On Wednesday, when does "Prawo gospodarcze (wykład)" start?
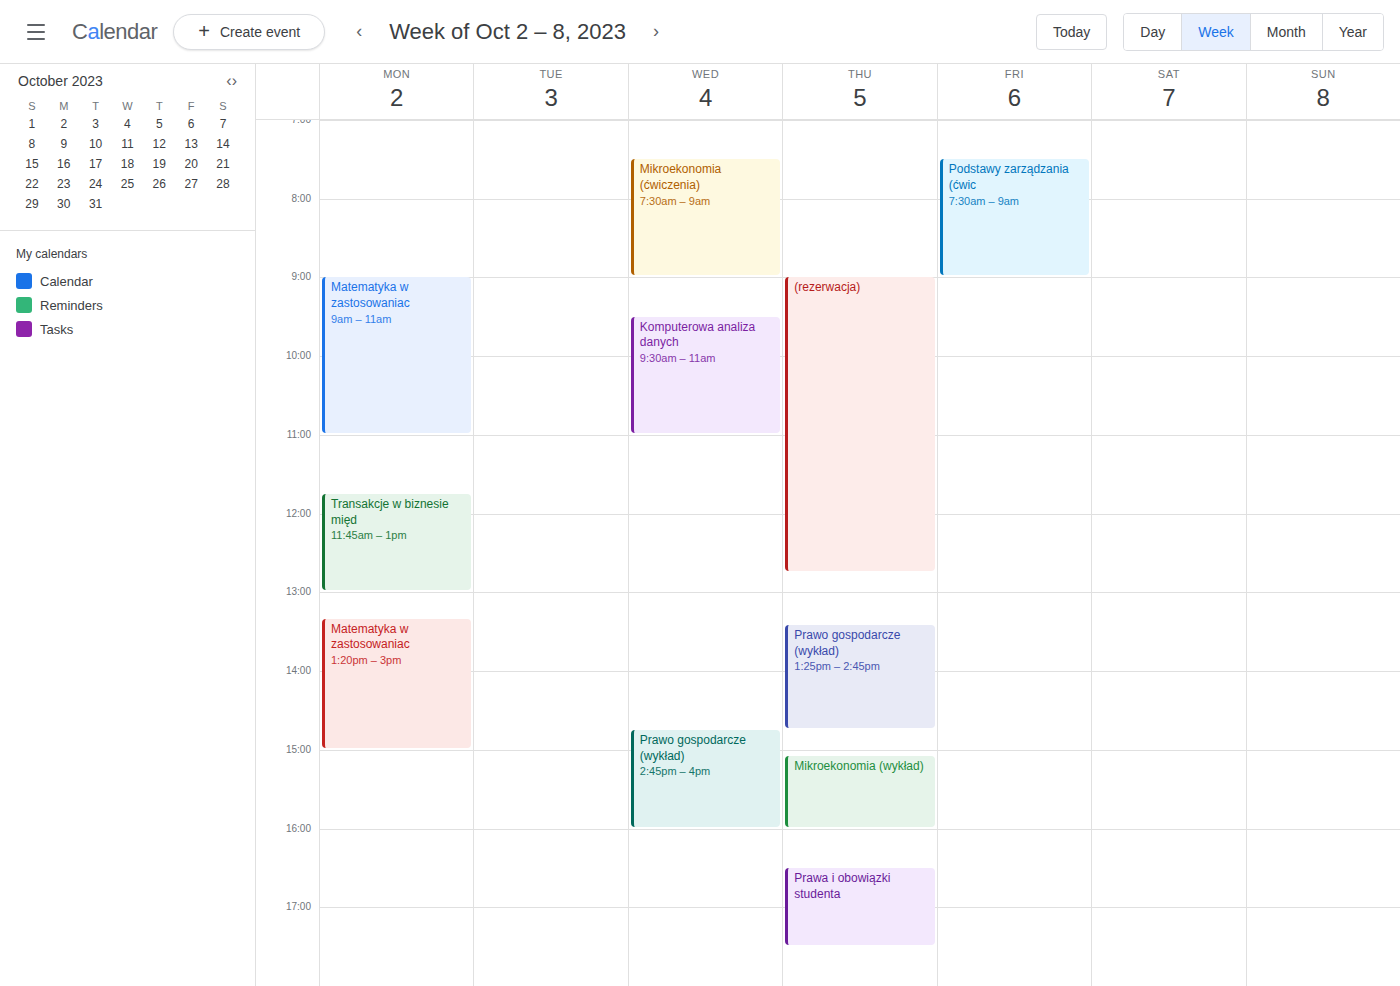
2:45 PM